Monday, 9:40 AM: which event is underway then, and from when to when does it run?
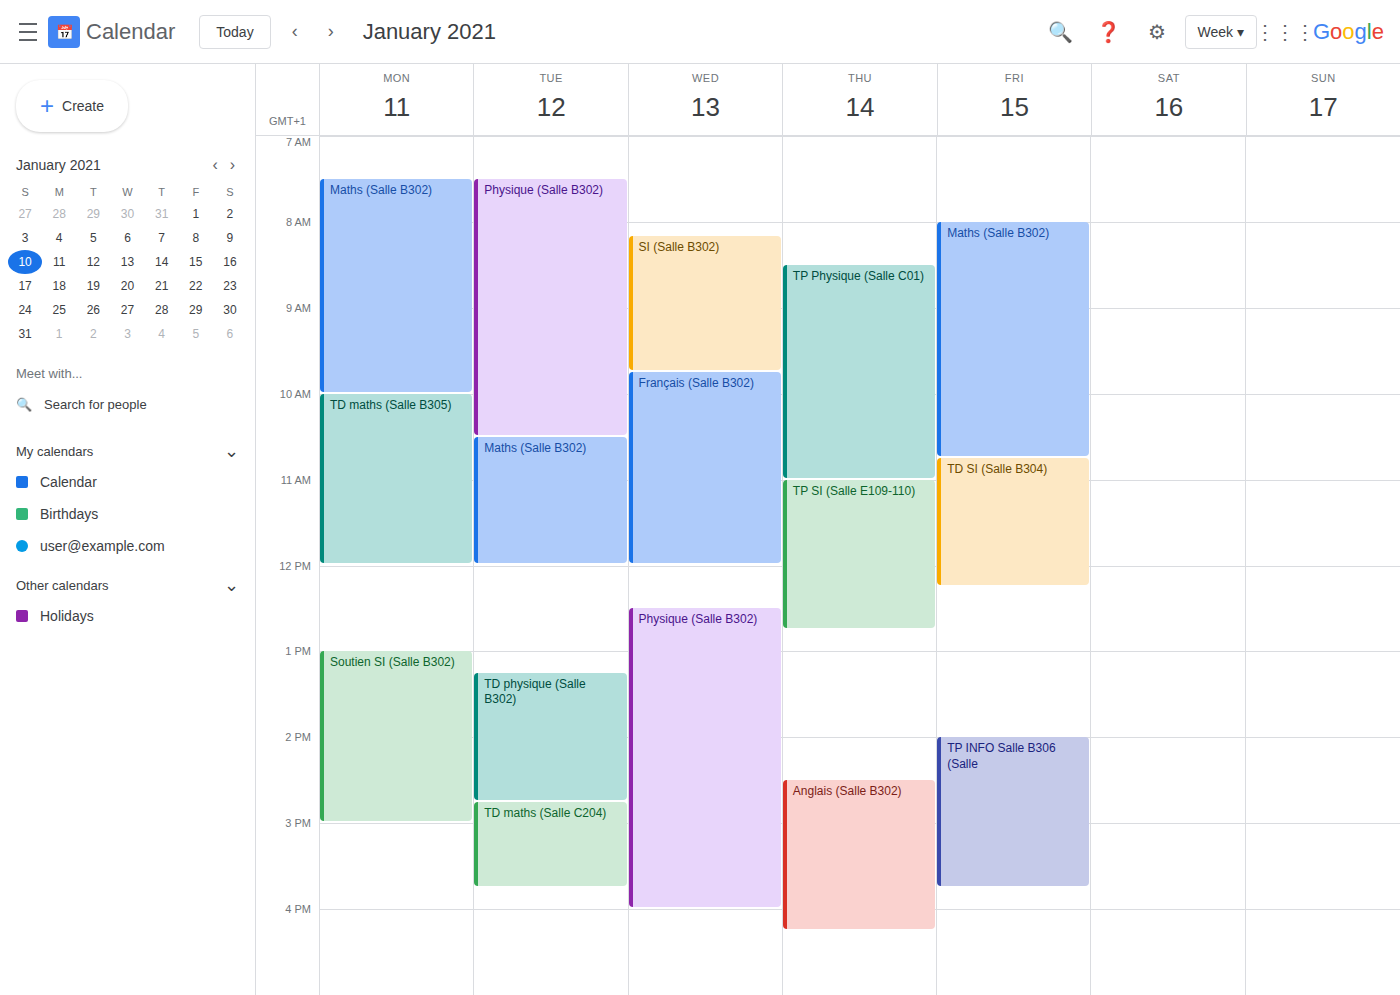
"Maths (Salle B302)", 7:30 AM to 10:00 AM